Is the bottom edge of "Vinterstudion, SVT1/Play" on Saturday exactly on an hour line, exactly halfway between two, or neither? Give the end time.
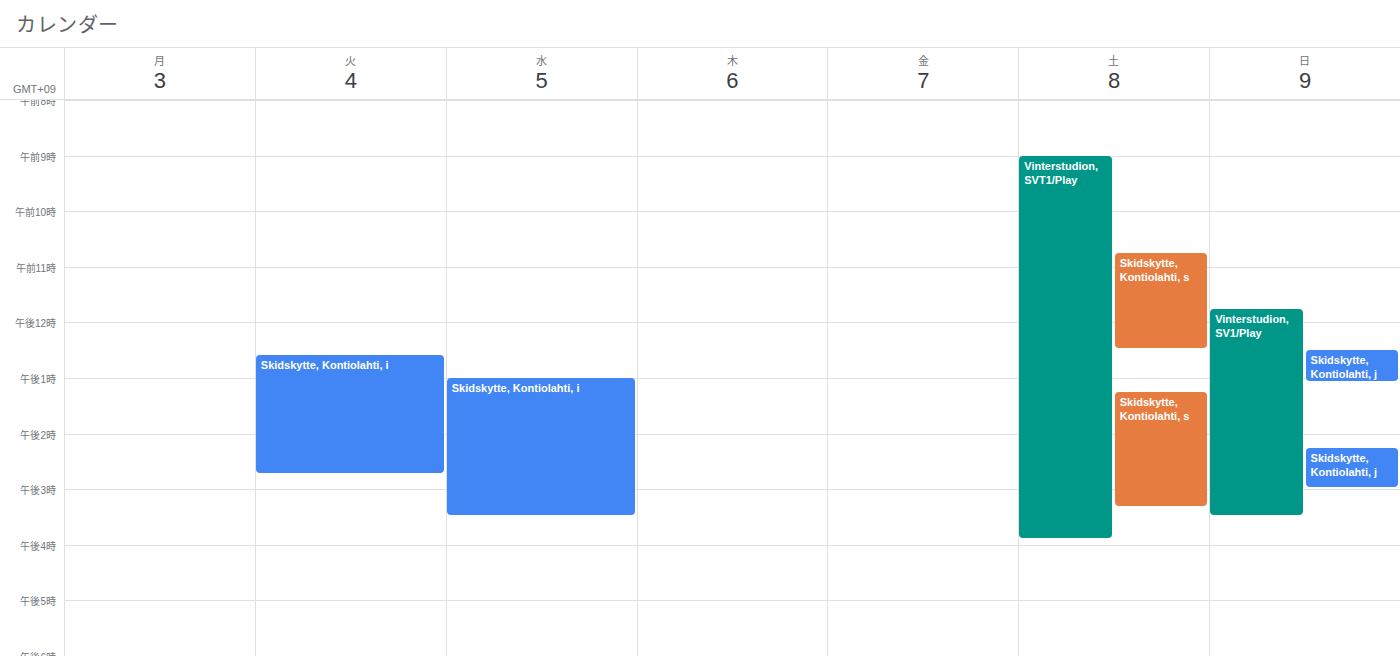
3:55 PM -- neither: 55 minutes below the 3 PM line and 5 minutes above the 4 PM line.